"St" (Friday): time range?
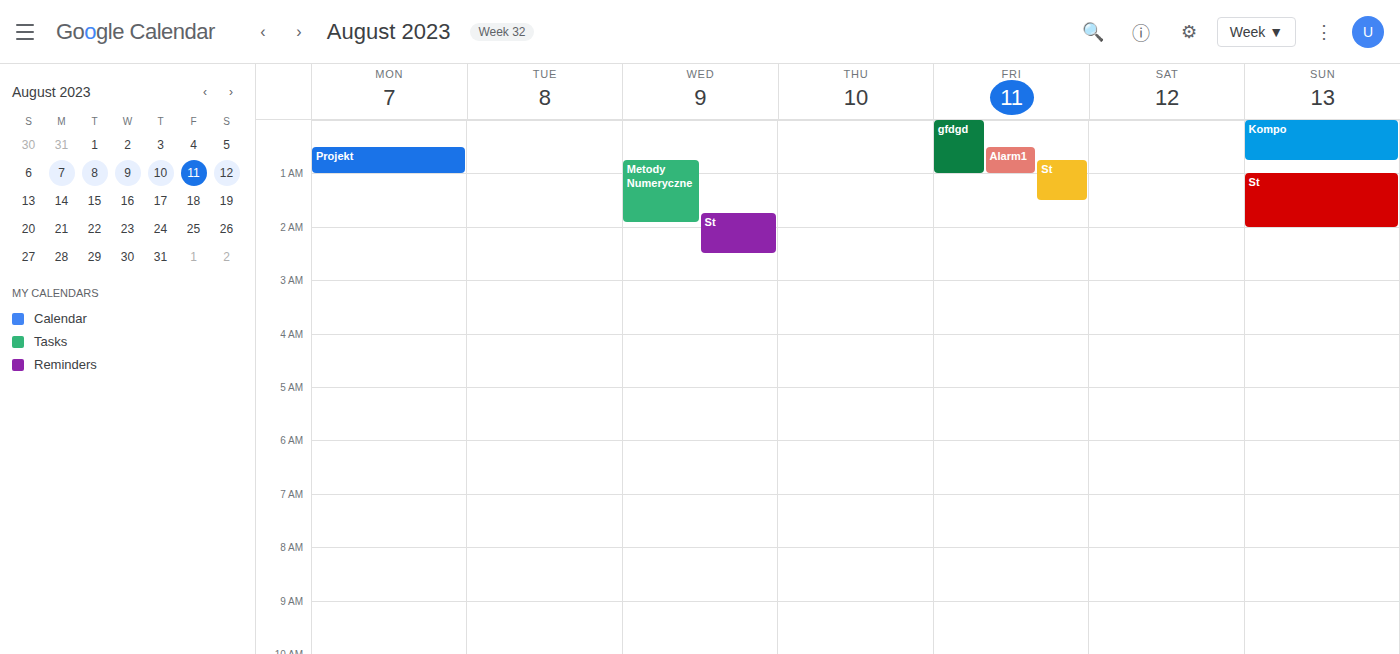
12:45 AM to 1:30 AM